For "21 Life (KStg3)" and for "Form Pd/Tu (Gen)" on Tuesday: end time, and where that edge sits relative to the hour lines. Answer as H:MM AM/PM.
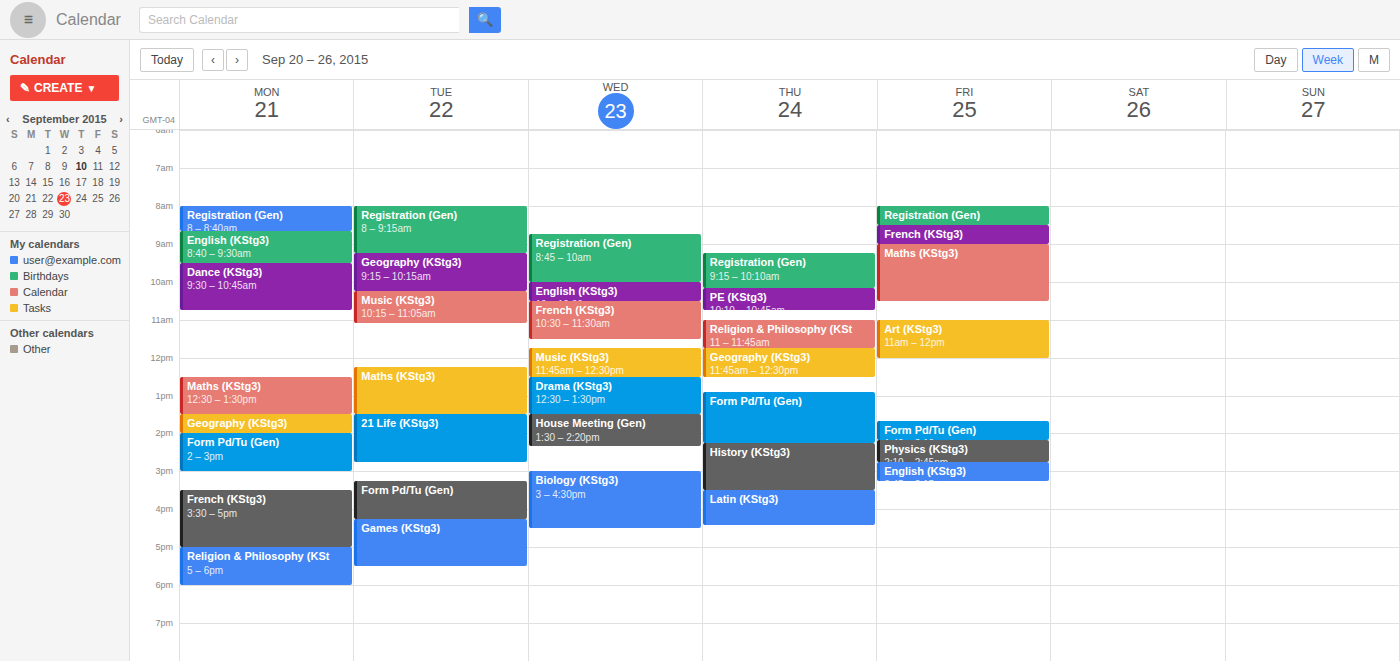
"21 Life (KStg3)": 2:45 PM, neither: three quarters of the way from the 2 PM line to the 3 PM line. "Form Pd/Tu (Gen)": 4:15 PM, neither: a quarter of the way from the 4 PM line to the 5 PM line.